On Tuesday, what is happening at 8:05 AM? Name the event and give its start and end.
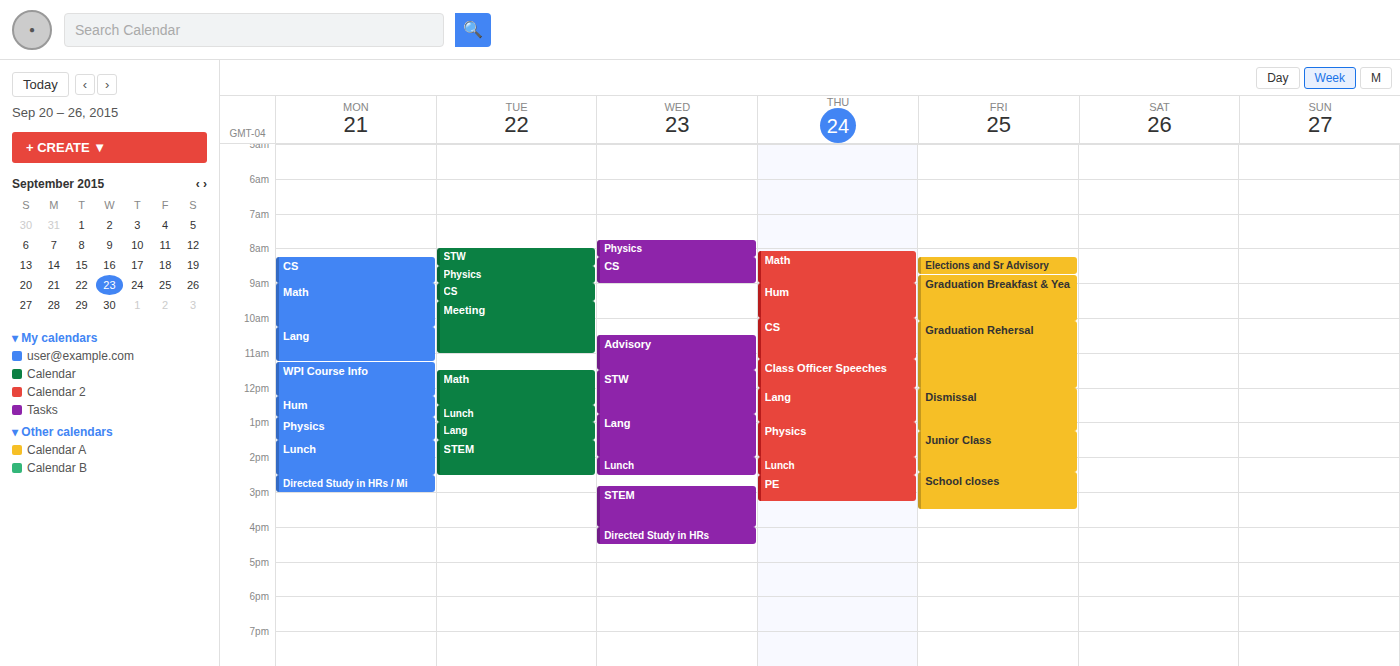
"STW", 8:00 AM to 8:30 AM